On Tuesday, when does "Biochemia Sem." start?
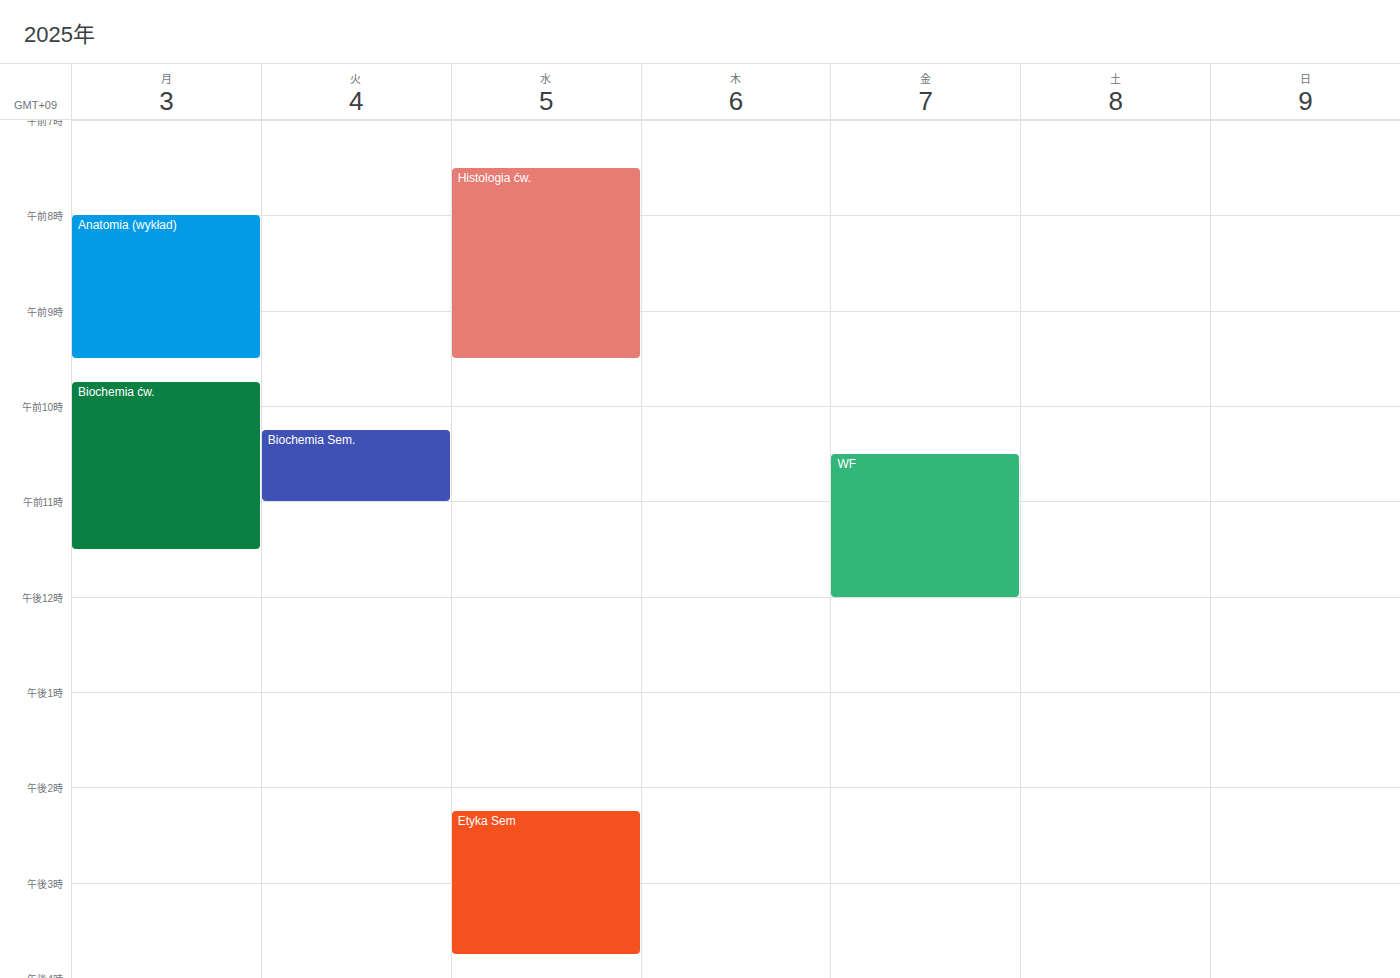
10:15 AM